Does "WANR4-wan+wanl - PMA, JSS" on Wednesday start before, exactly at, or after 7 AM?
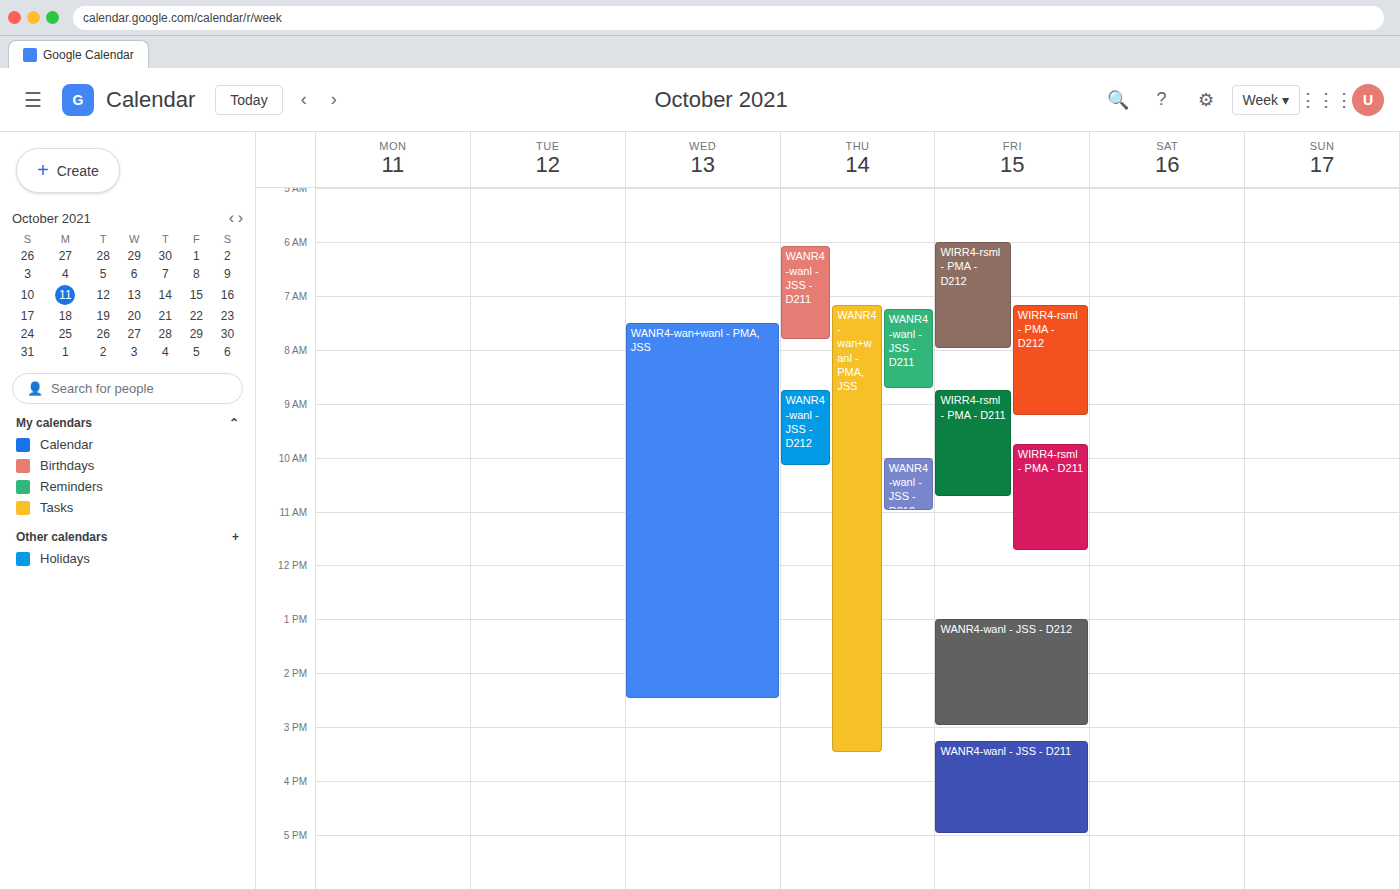
7:30 AM -- after 7 AM, 30 minutes below the 7 AM line.